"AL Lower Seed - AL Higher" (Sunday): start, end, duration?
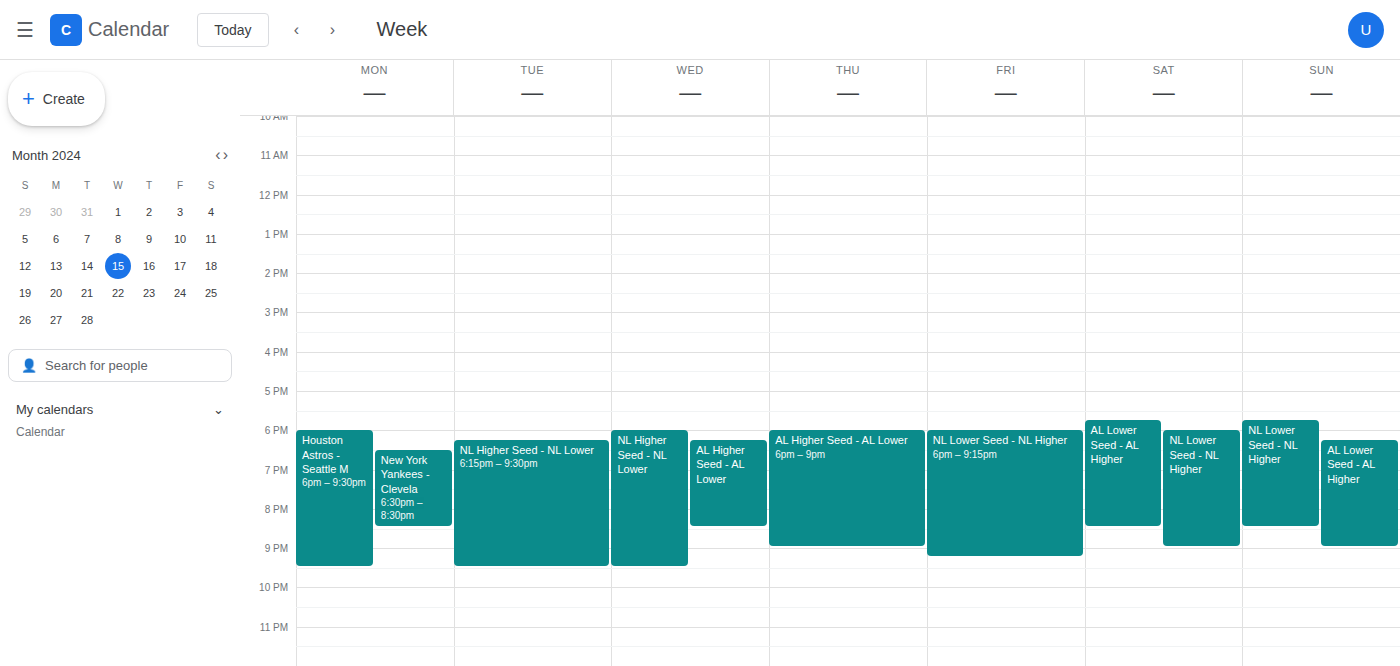
6:15 PM to 9:00 PM, 2 hours 45 minutes